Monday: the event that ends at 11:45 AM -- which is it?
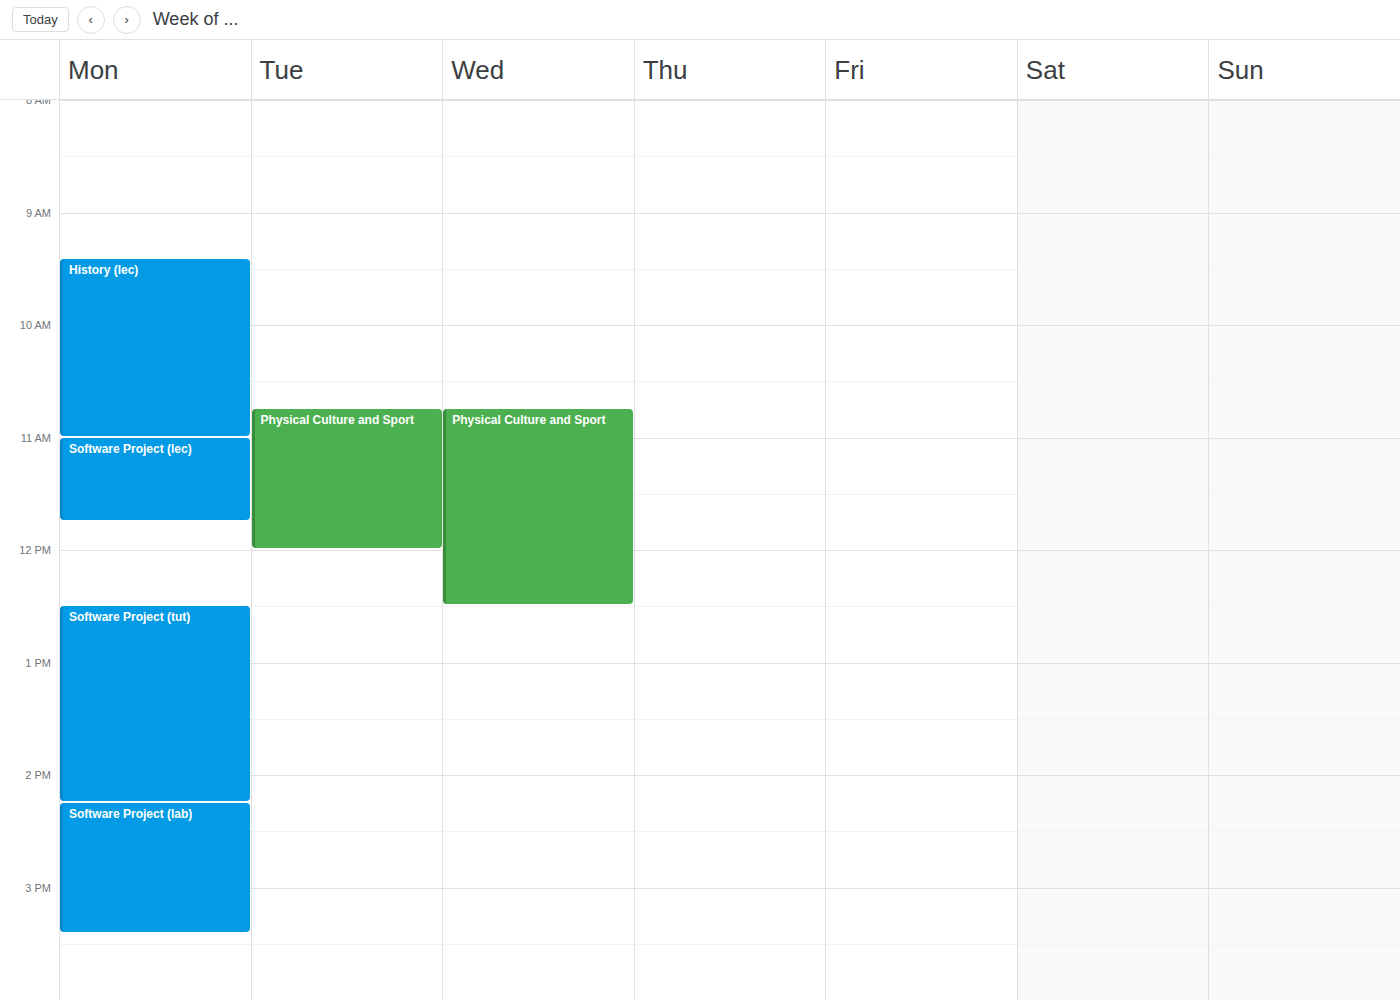
"Software Project (lec)"